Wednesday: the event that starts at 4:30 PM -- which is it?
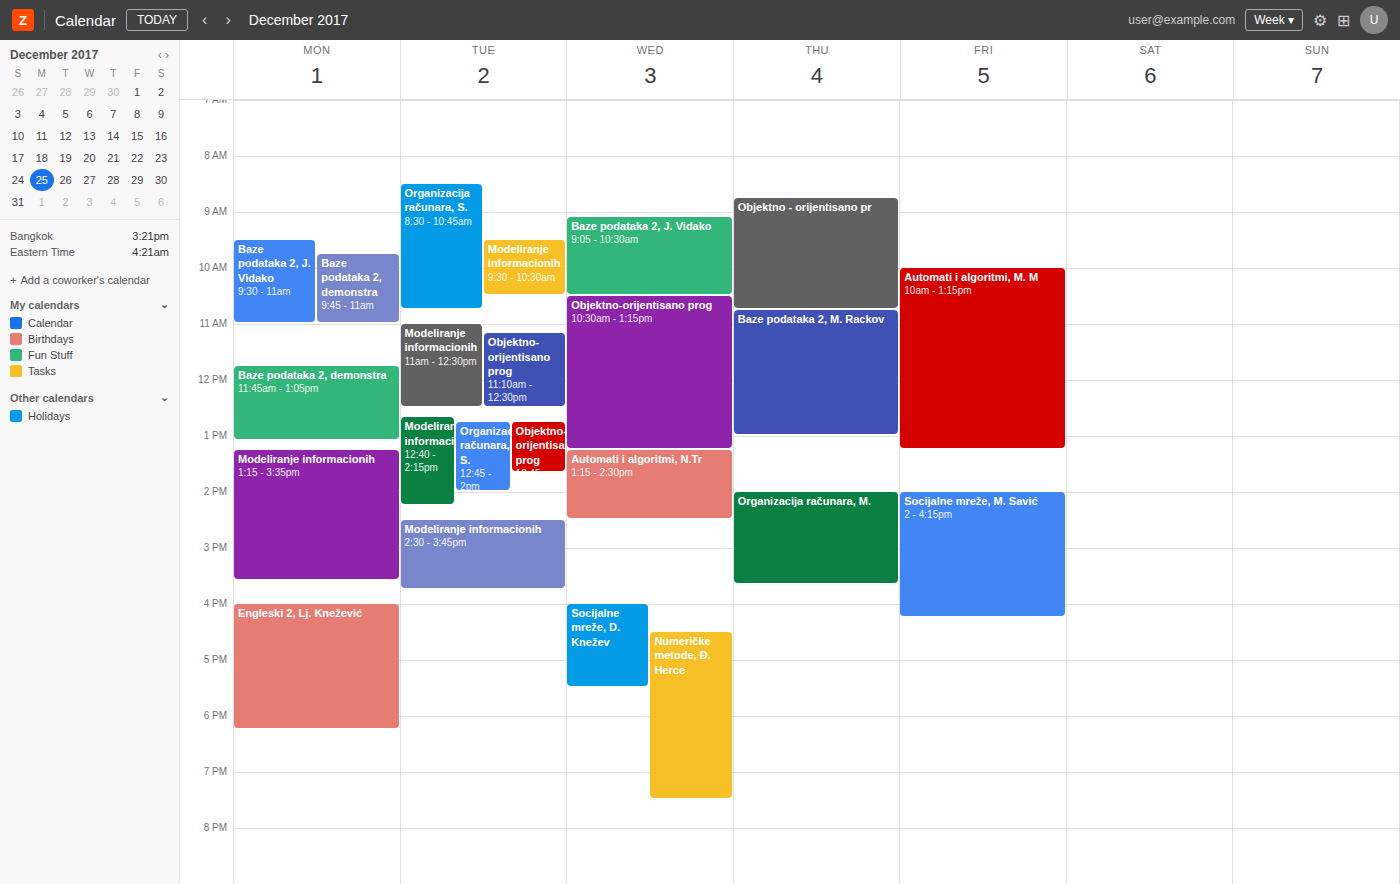
"Numeričke metode, Đ. Herce"